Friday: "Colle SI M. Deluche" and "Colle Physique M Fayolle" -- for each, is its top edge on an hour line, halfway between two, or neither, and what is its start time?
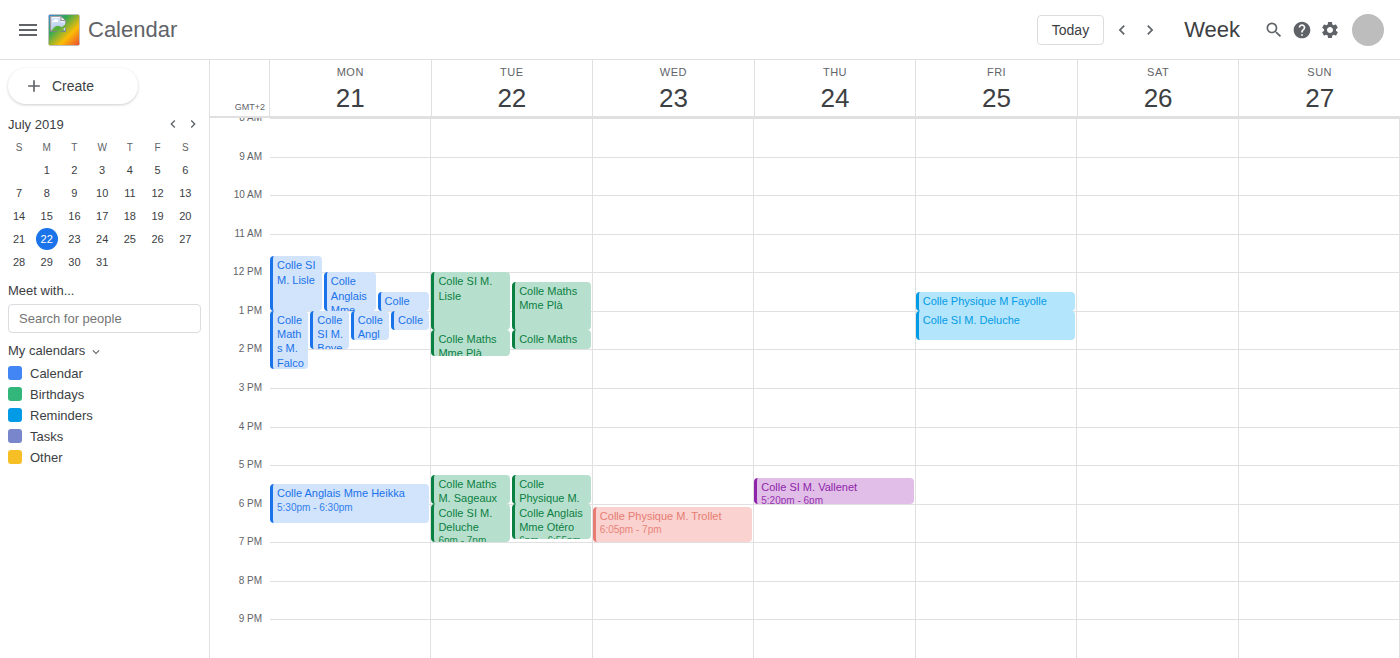
"Colle SI M. Deluche": 1:00 PM, exactly on the 1 PM line. "Colle Physique M Fayolle": 12:30 PM, halfway between the 12 PM and 1 PM lines.